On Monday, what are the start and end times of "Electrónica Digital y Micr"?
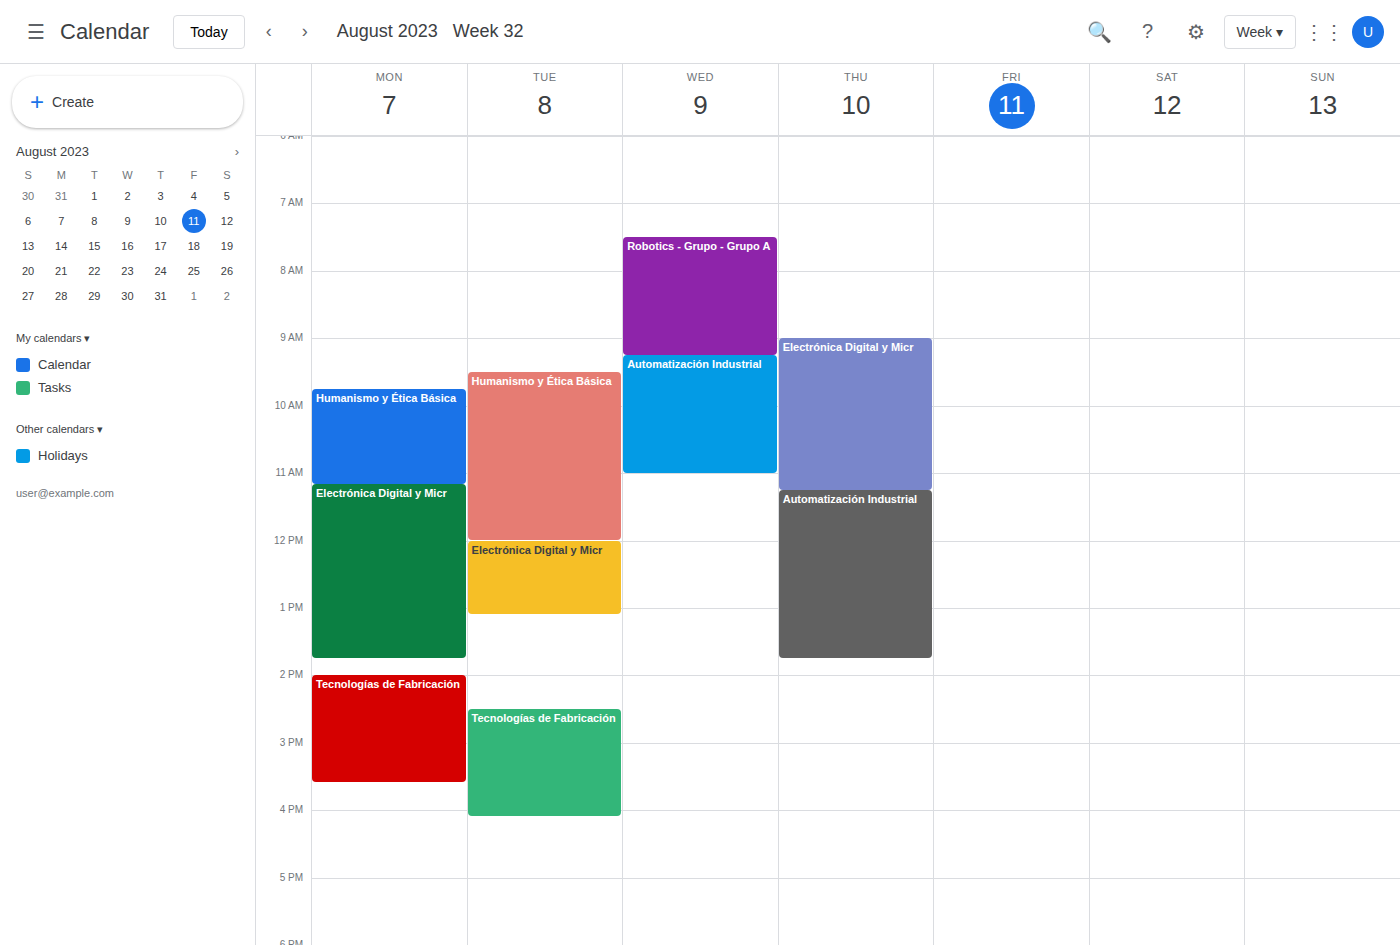
11:10 AM to 1:45 PM